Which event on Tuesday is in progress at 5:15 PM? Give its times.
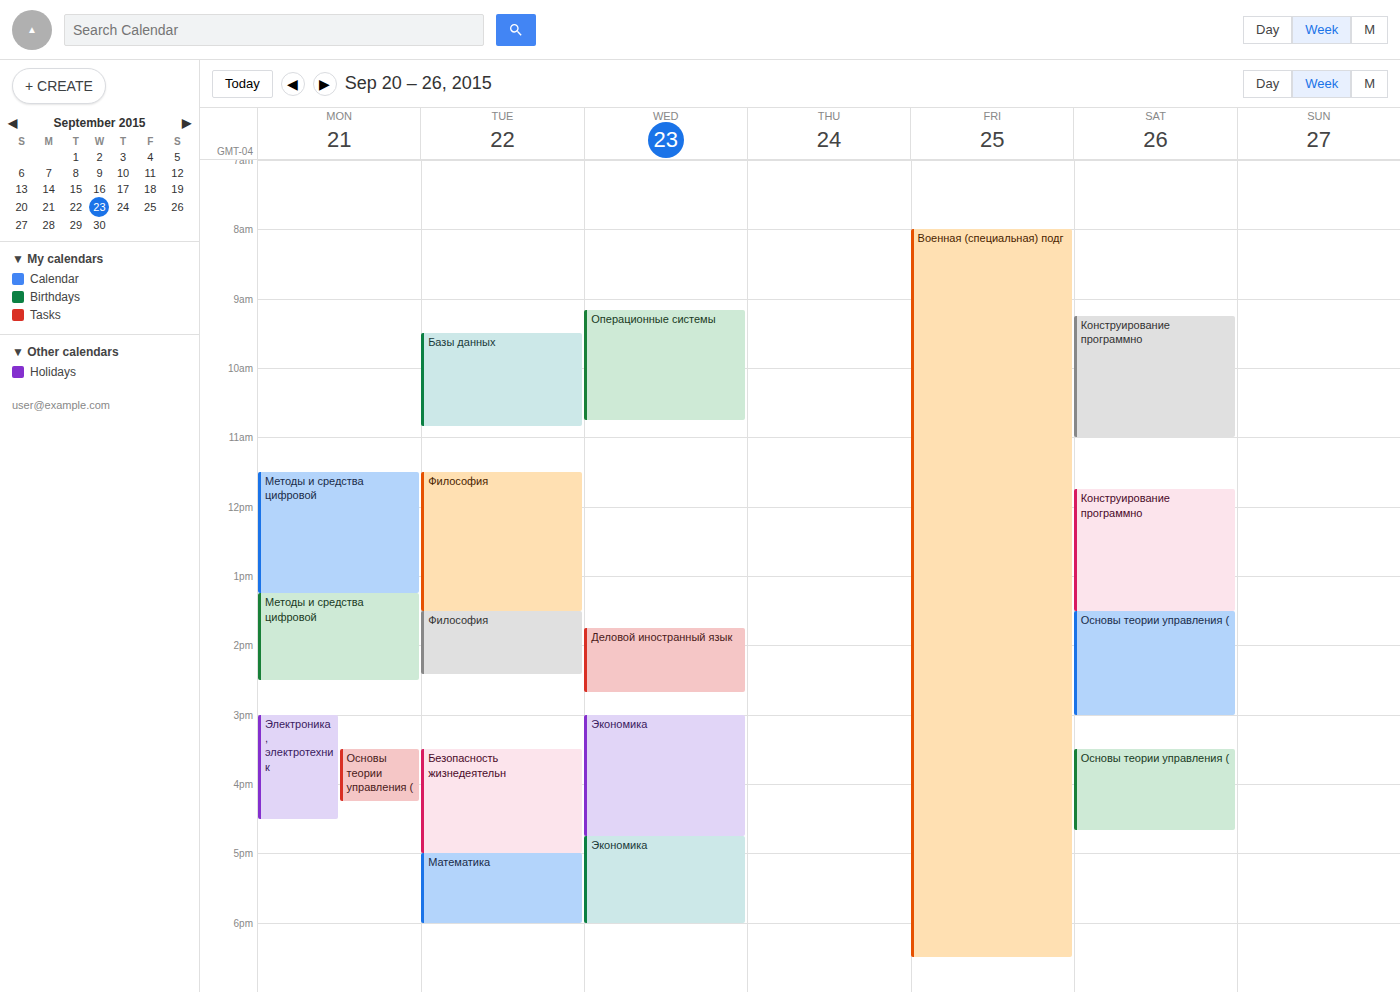
"Математика", 5:00 PM to 6:00 PM